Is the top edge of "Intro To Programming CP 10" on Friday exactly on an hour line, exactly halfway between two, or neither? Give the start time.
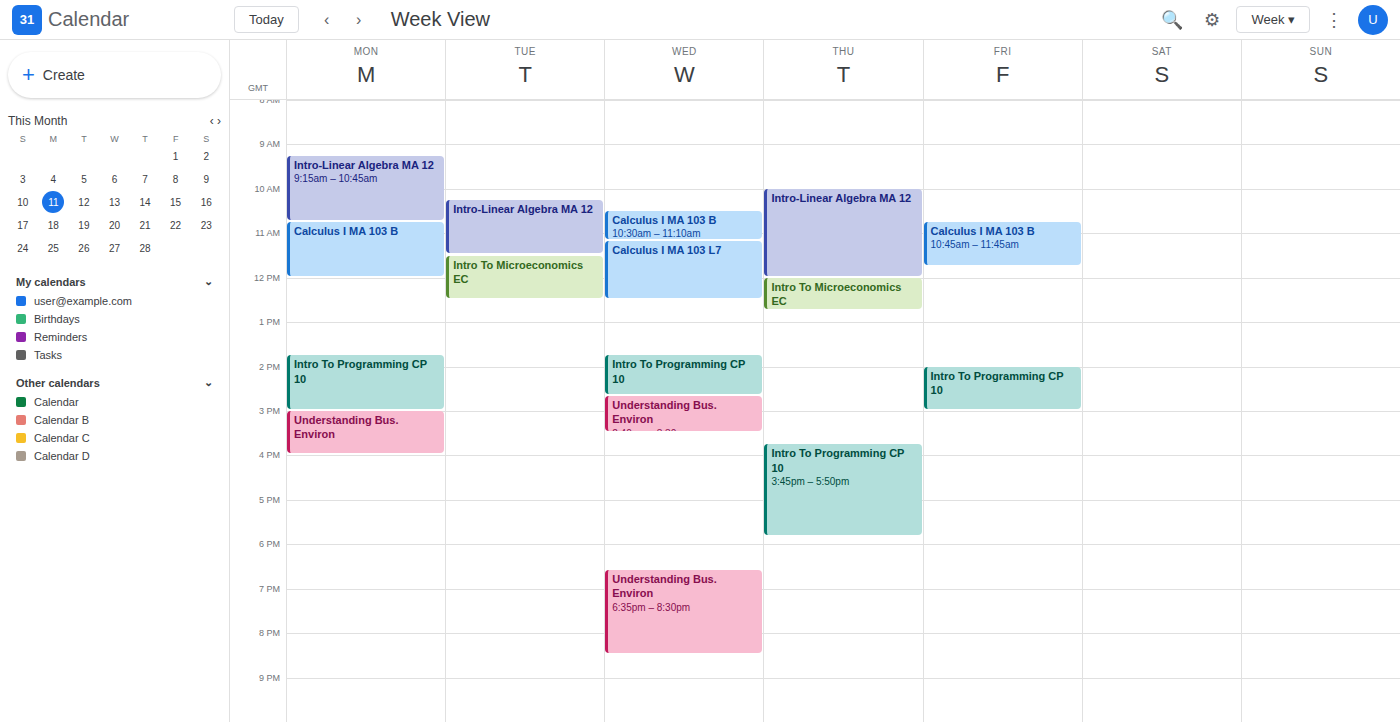
2:00 PM -- exactly on the 2 PM line.